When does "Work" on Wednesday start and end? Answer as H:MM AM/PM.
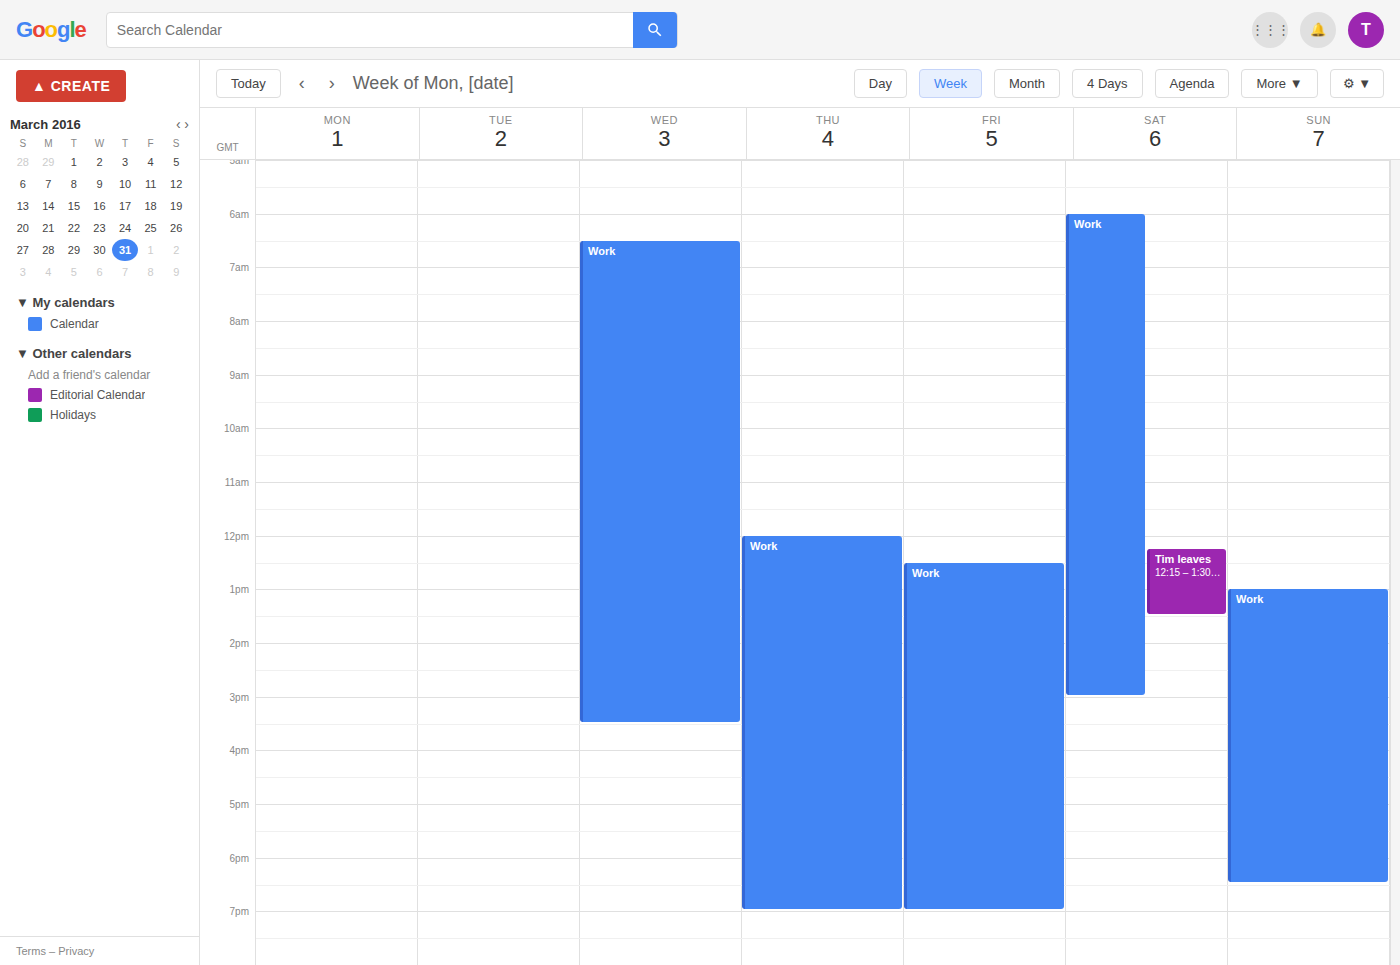
6:30 AM to 3:30 PM